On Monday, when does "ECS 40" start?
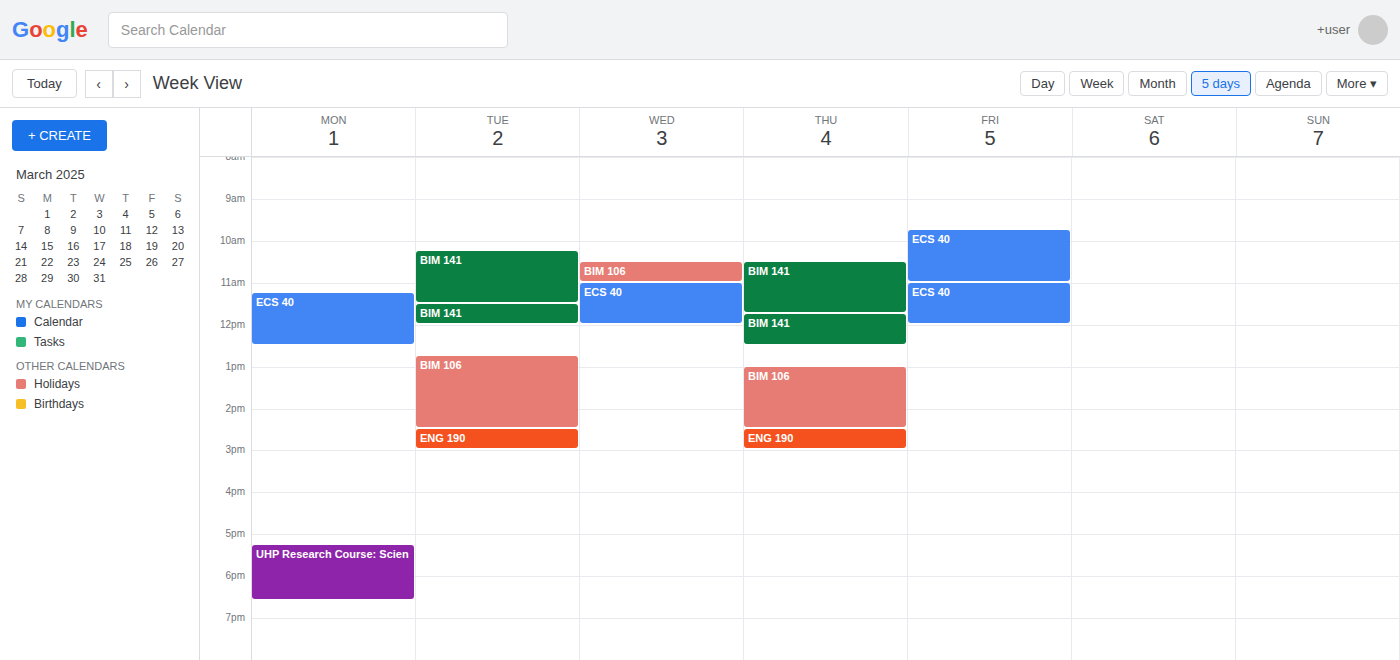
11:15 AM